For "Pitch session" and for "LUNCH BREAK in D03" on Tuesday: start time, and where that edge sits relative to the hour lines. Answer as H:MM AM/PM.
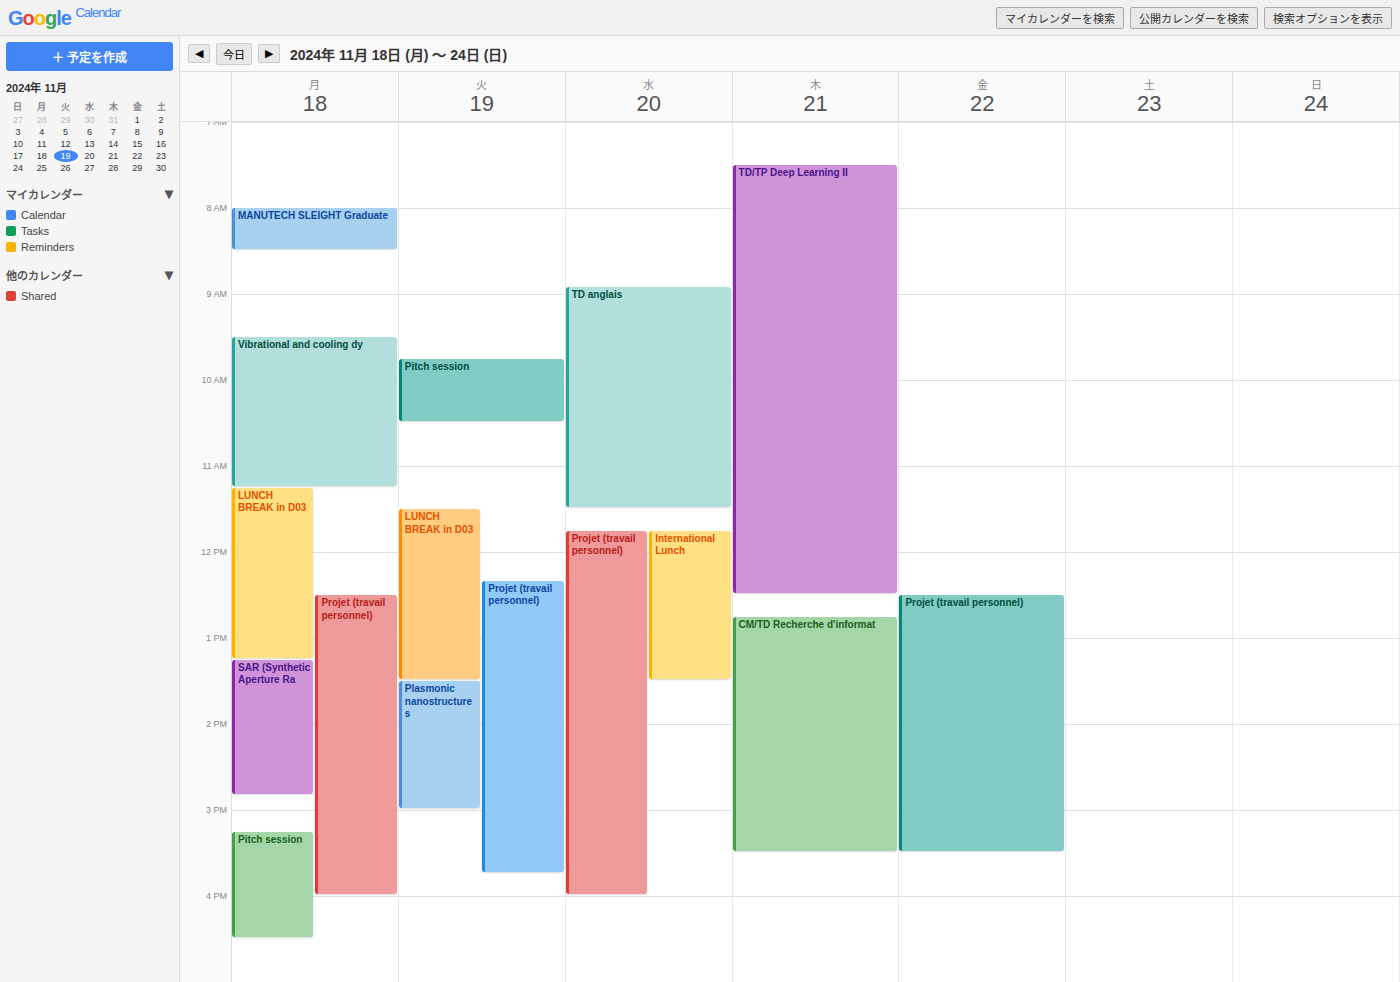
"Pitch session": 9:45 AM, neither: three quarters of the way from the 9 AM line to the 10 AM line. "LUNCH BREAK in D03": 11:30 AM, halfway between the 11 AM and 12 PM lines.